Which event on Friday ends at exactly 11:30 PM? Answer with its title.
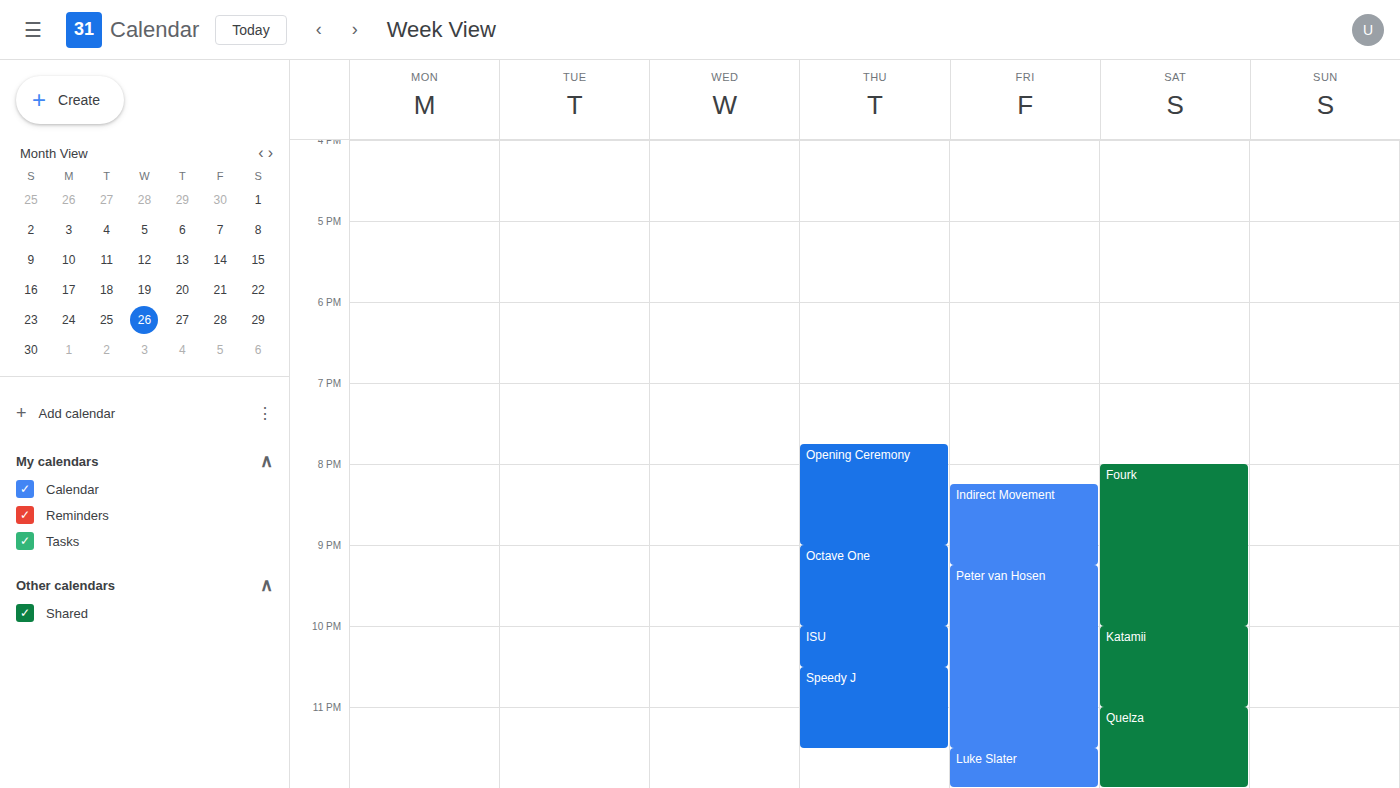
"Peter van Hosen"